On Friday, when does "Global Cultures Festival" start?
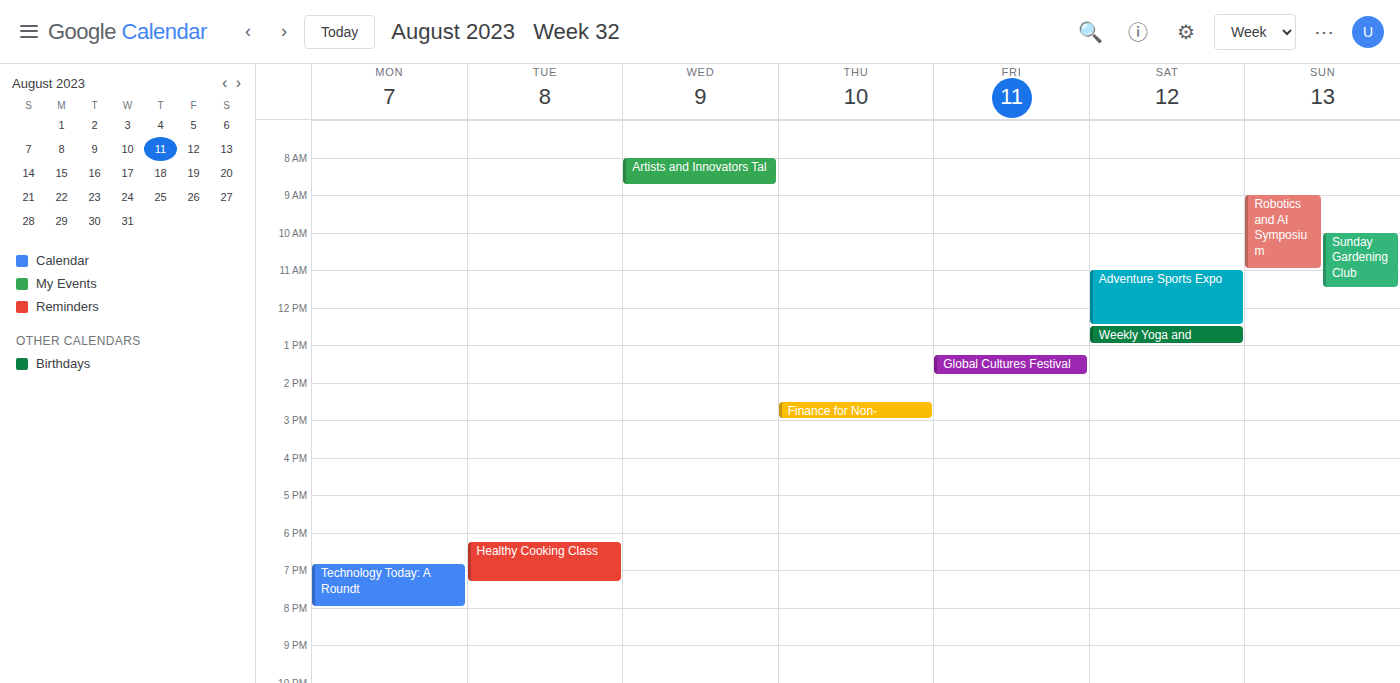
1:15 PM